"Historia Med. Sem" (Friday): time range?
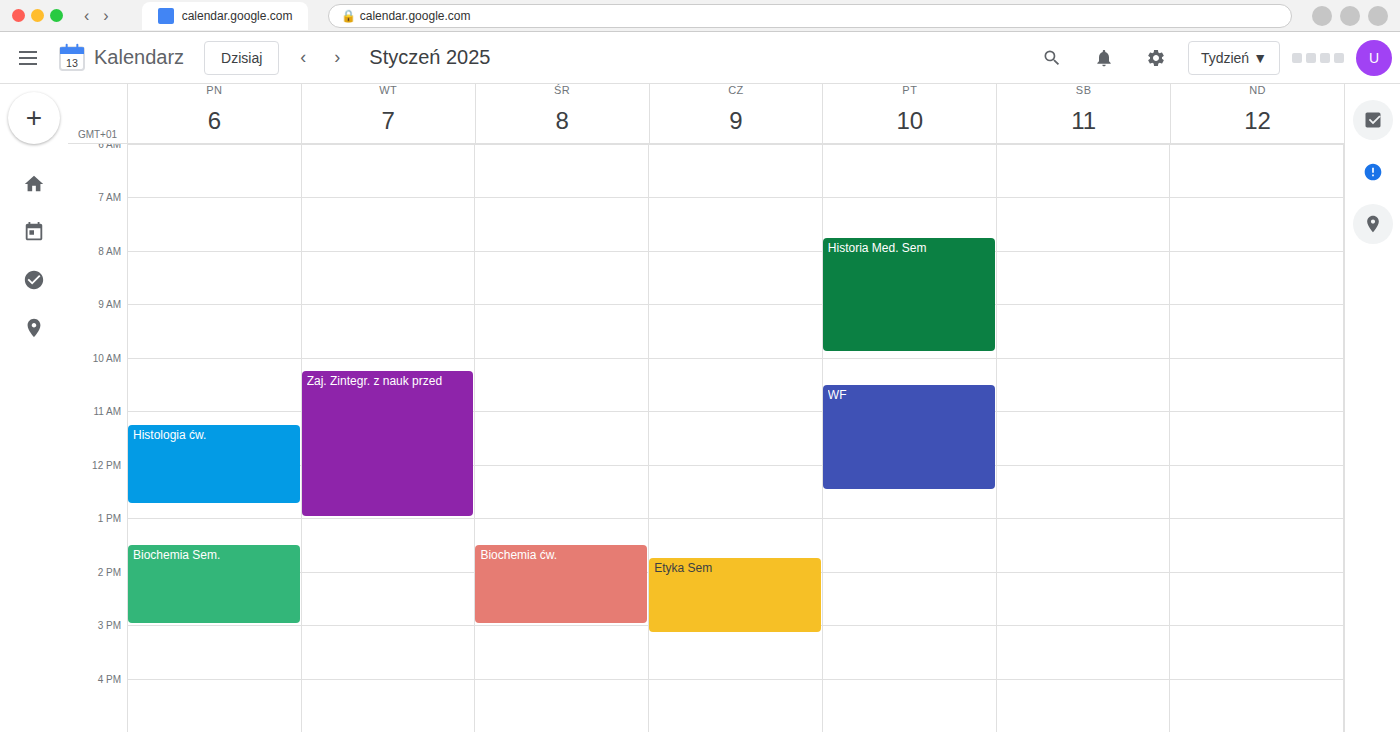
7:45 AM to 9:55 AM